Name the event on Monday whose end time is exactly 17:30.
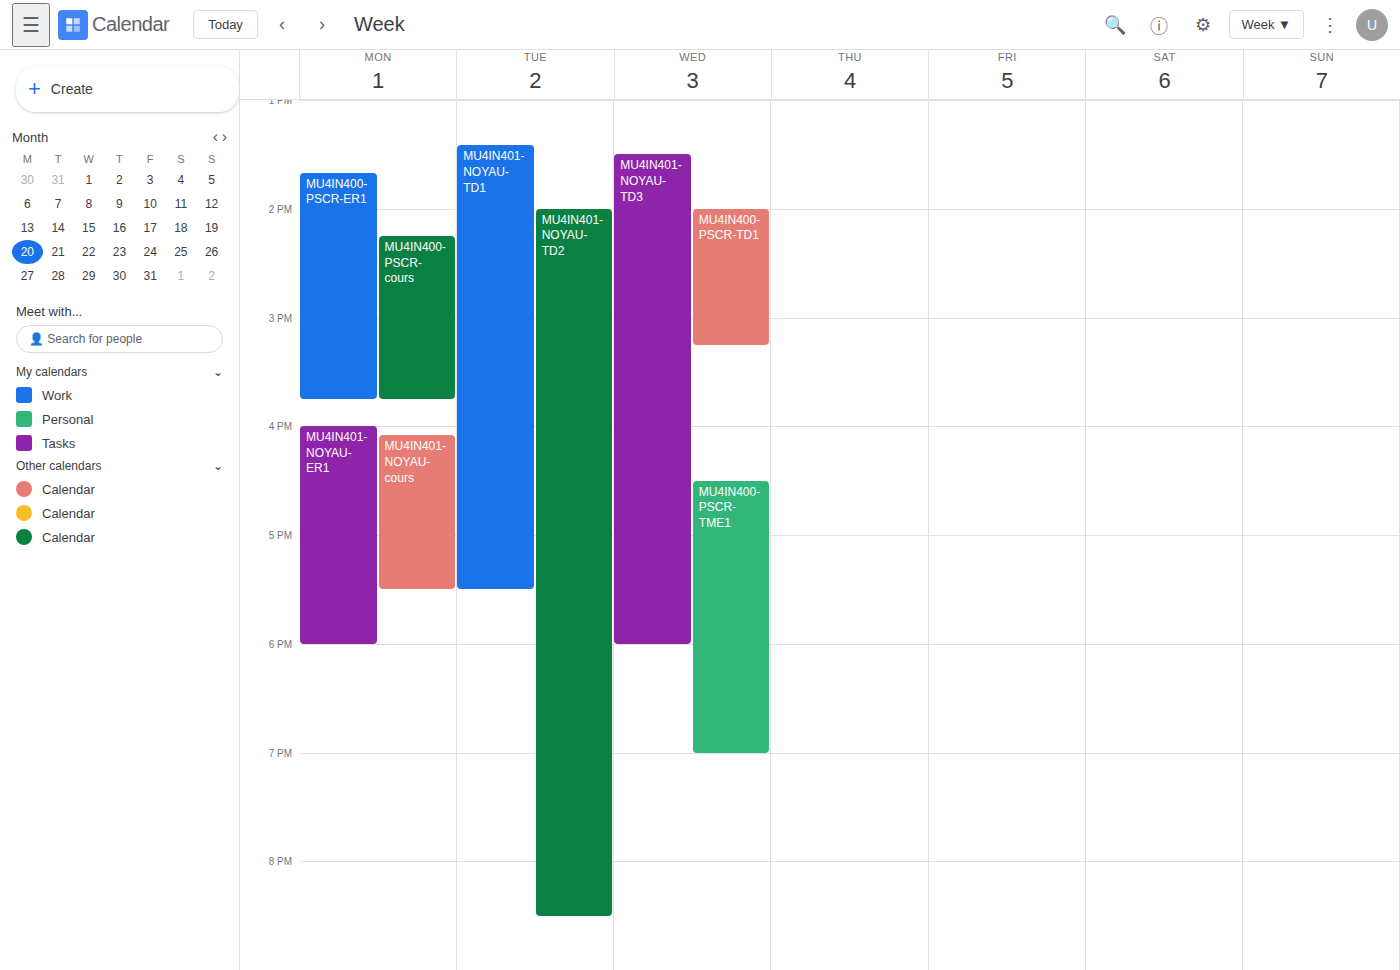
"MU4IN401-NOYAU-cours"